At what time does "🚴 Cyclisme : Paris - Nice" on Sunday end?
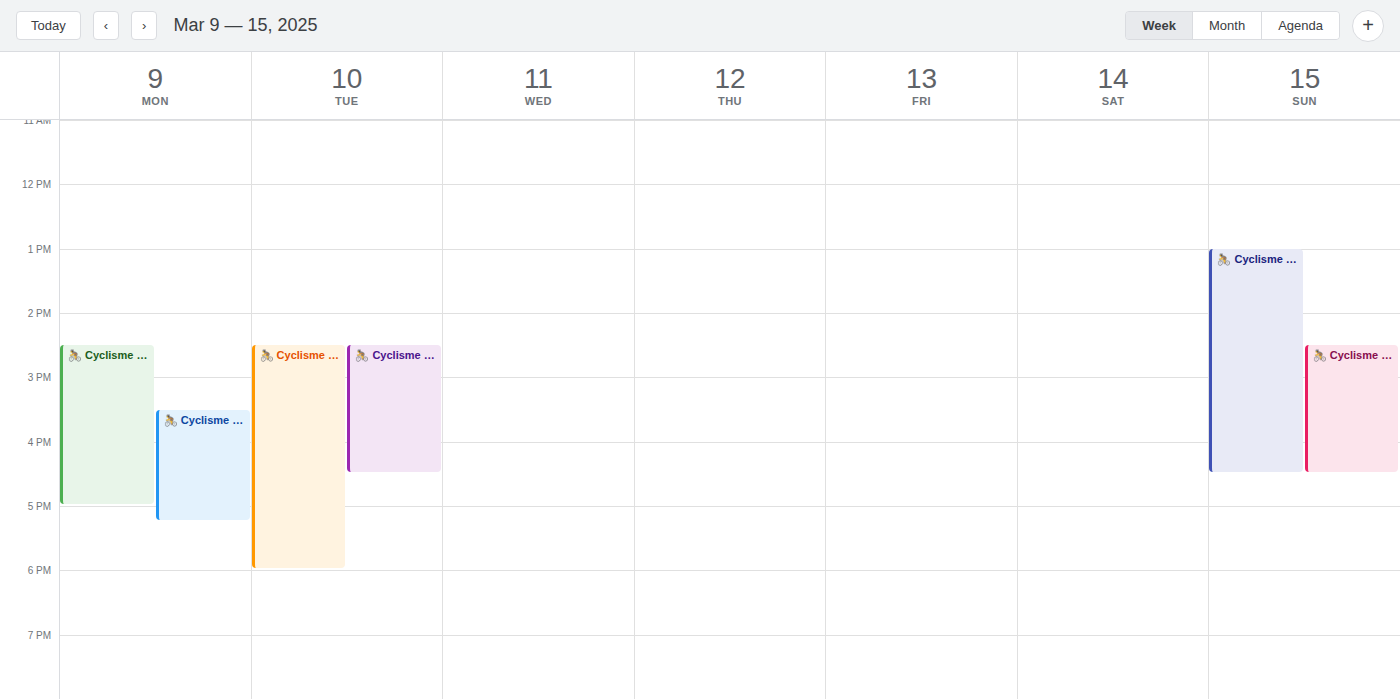
4:30 PM